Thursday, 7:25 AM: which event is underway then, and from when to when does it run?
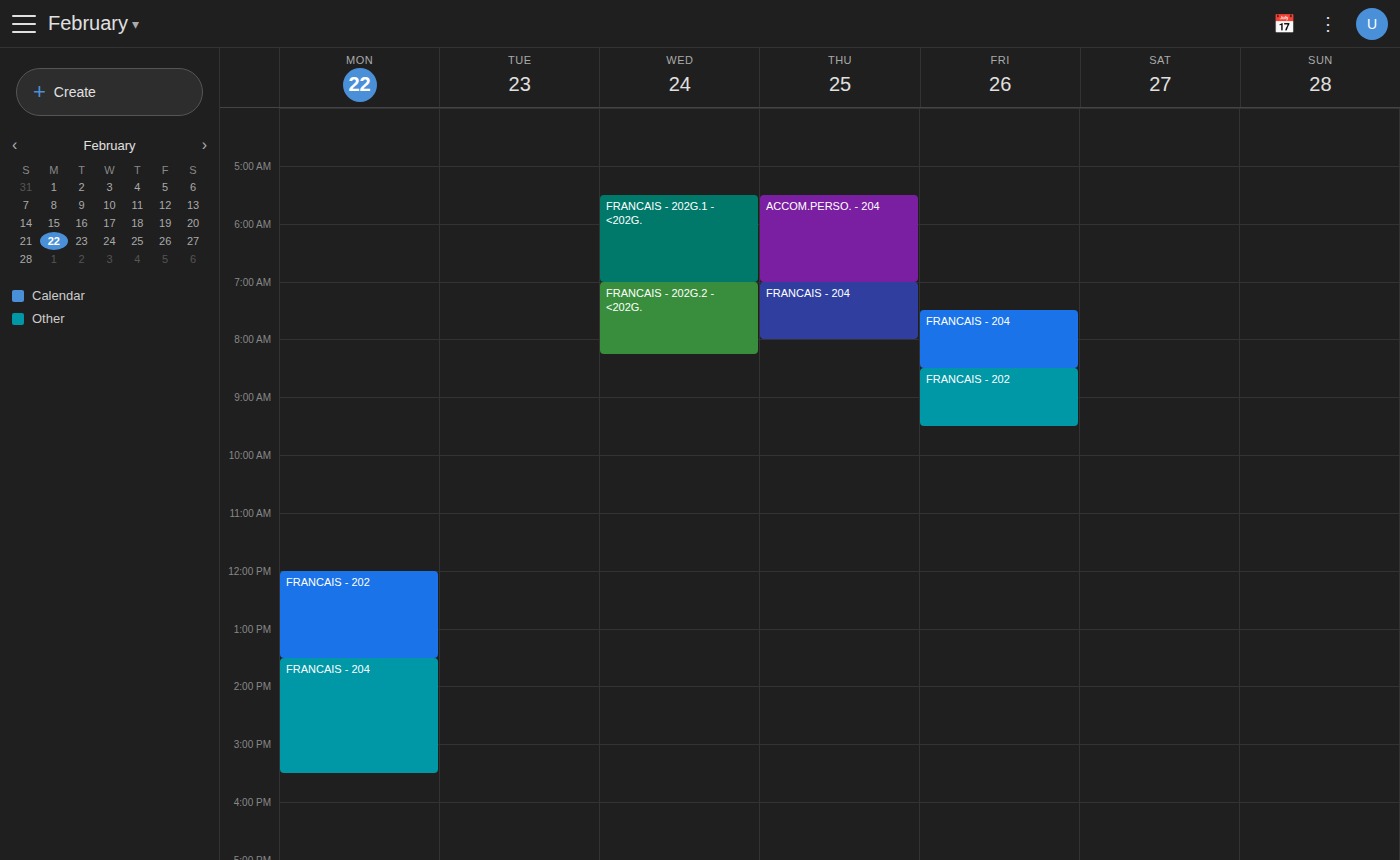
"FRANCAIS - 204", 7:00 AM to 8:00 AM